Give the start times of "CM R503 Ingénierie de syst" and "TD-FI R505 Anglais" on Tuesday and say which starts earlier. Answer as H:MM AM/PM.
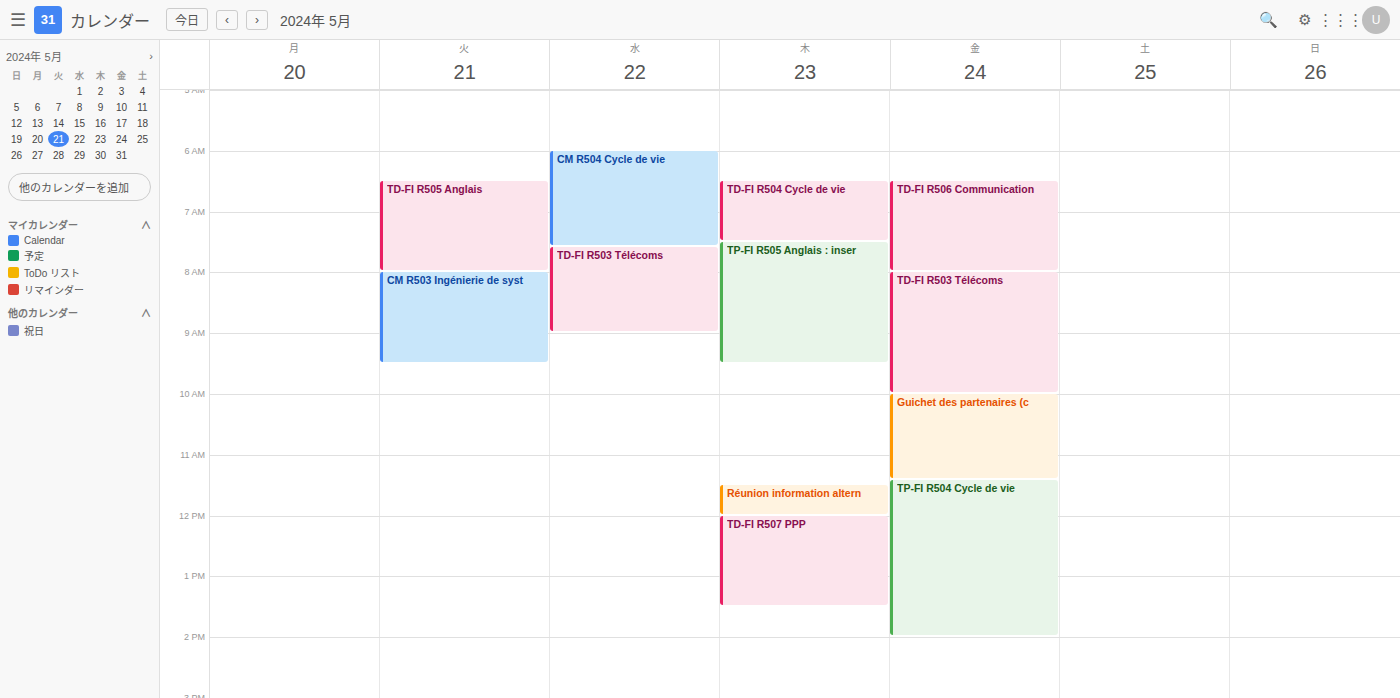
"TD-FI R505 Anglais" 6:30 AM; "CM R503 Ingénierie de syst" 8:00 AM.